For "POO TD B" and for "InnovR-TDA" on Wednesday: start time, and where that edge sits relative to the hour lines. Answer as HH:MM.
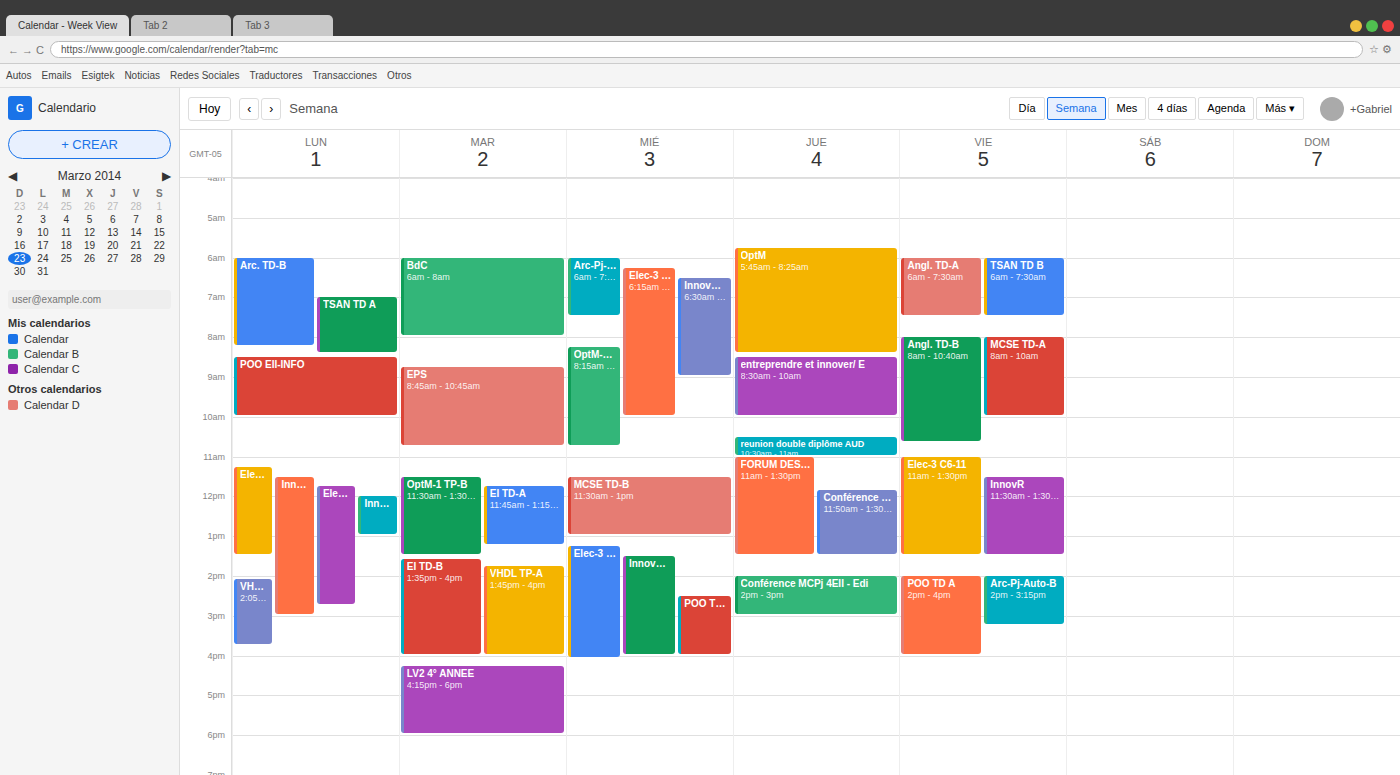
"POO TD B": 14:30, halfway between the 14:00 and 15:00 lines. "InnovR-TDA": 13:30, halfway between the 13:00 and 14:00 lines.